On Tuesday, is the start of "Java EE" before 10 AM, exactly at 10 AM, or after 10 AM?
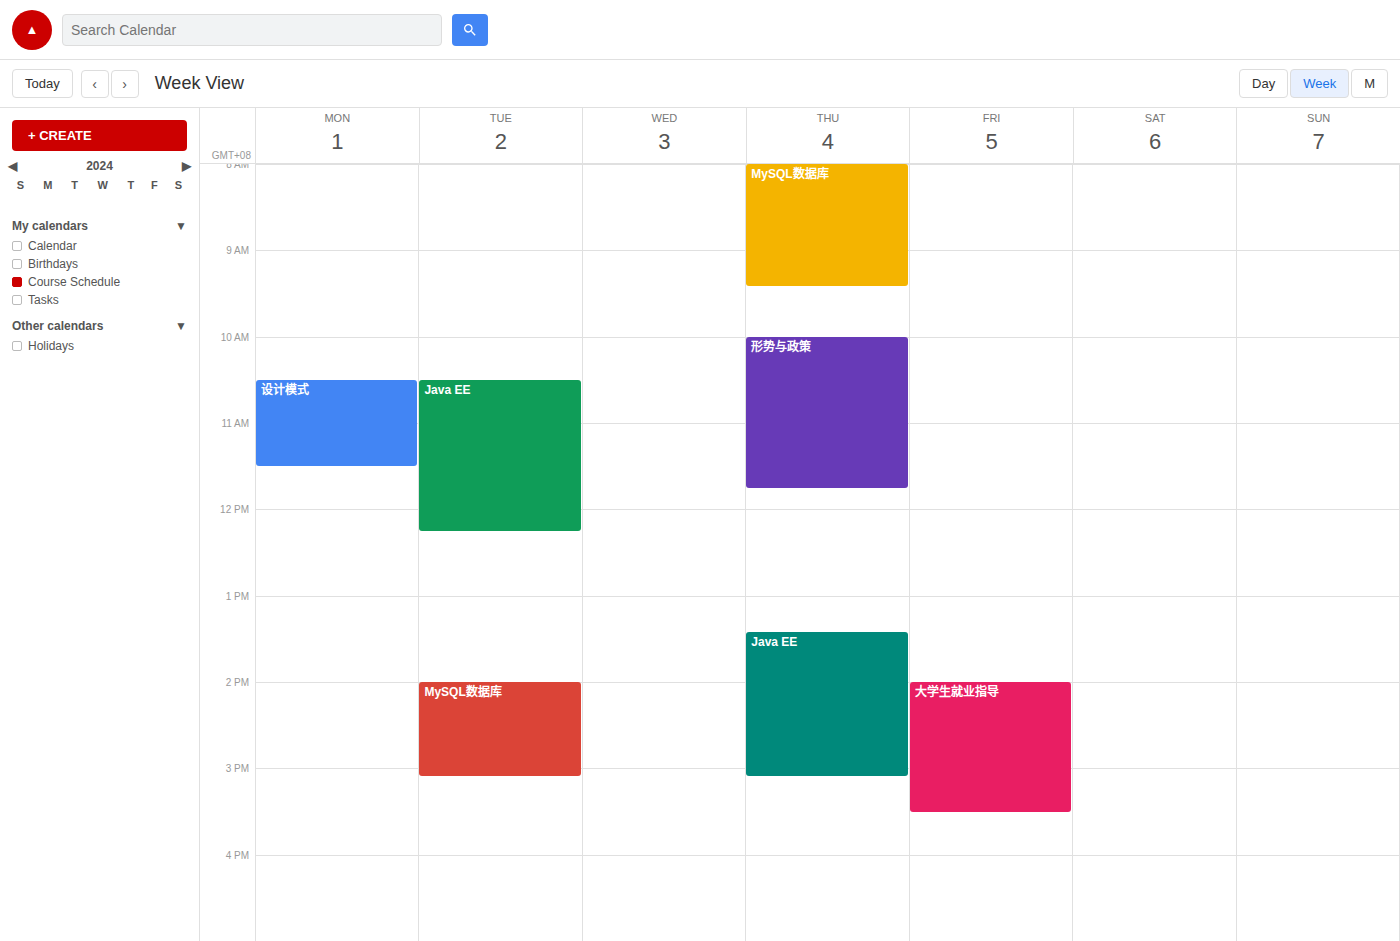
10:30 AM -- after 10 AM, 30 minutes below the 10 AM line.